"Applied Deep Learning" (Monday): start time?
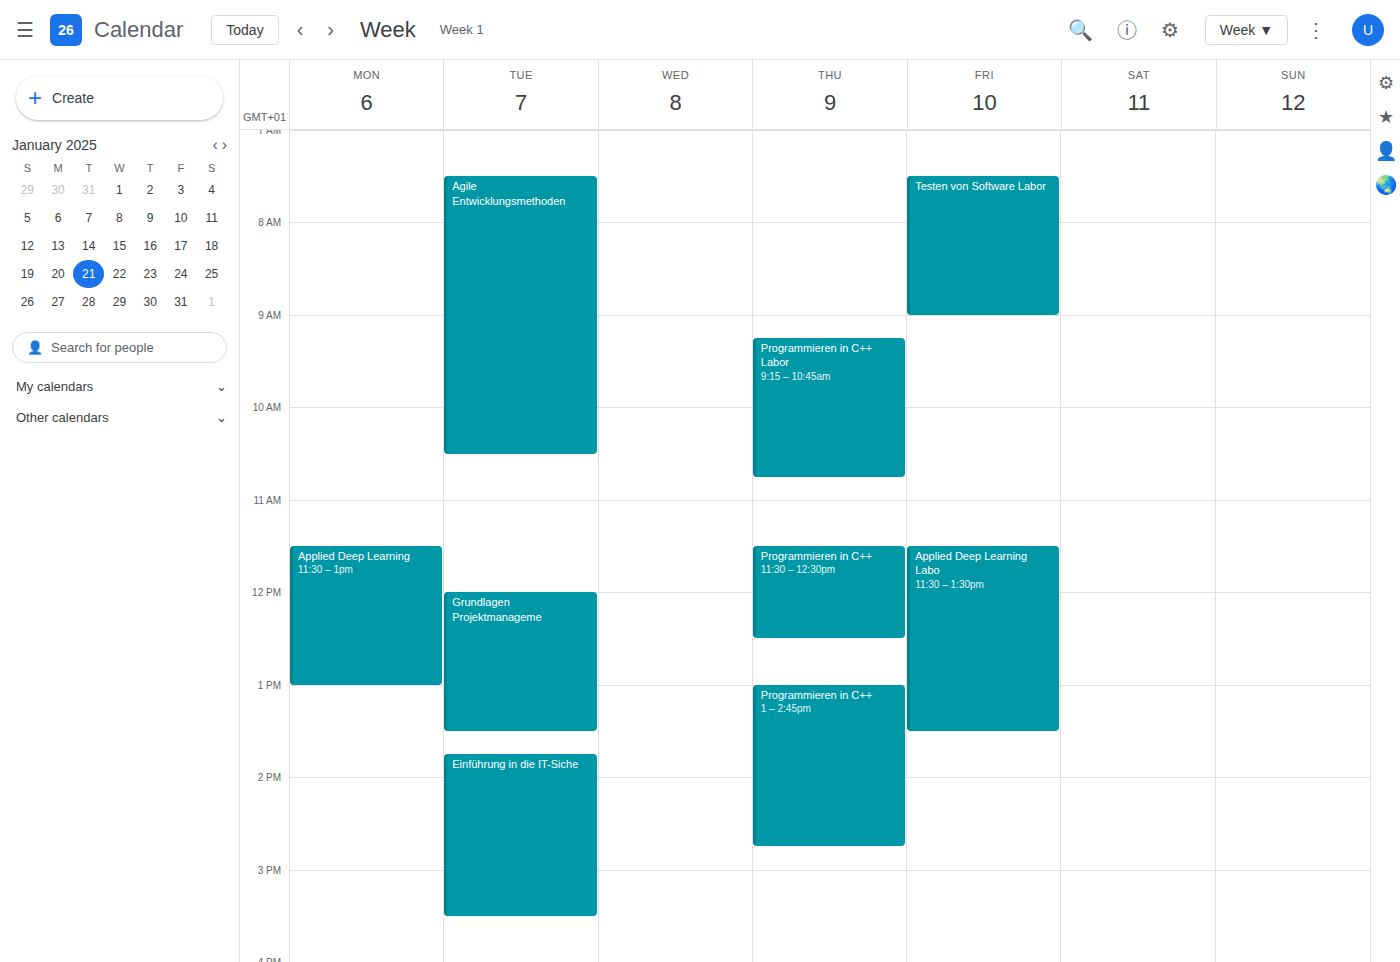
11:30 AM